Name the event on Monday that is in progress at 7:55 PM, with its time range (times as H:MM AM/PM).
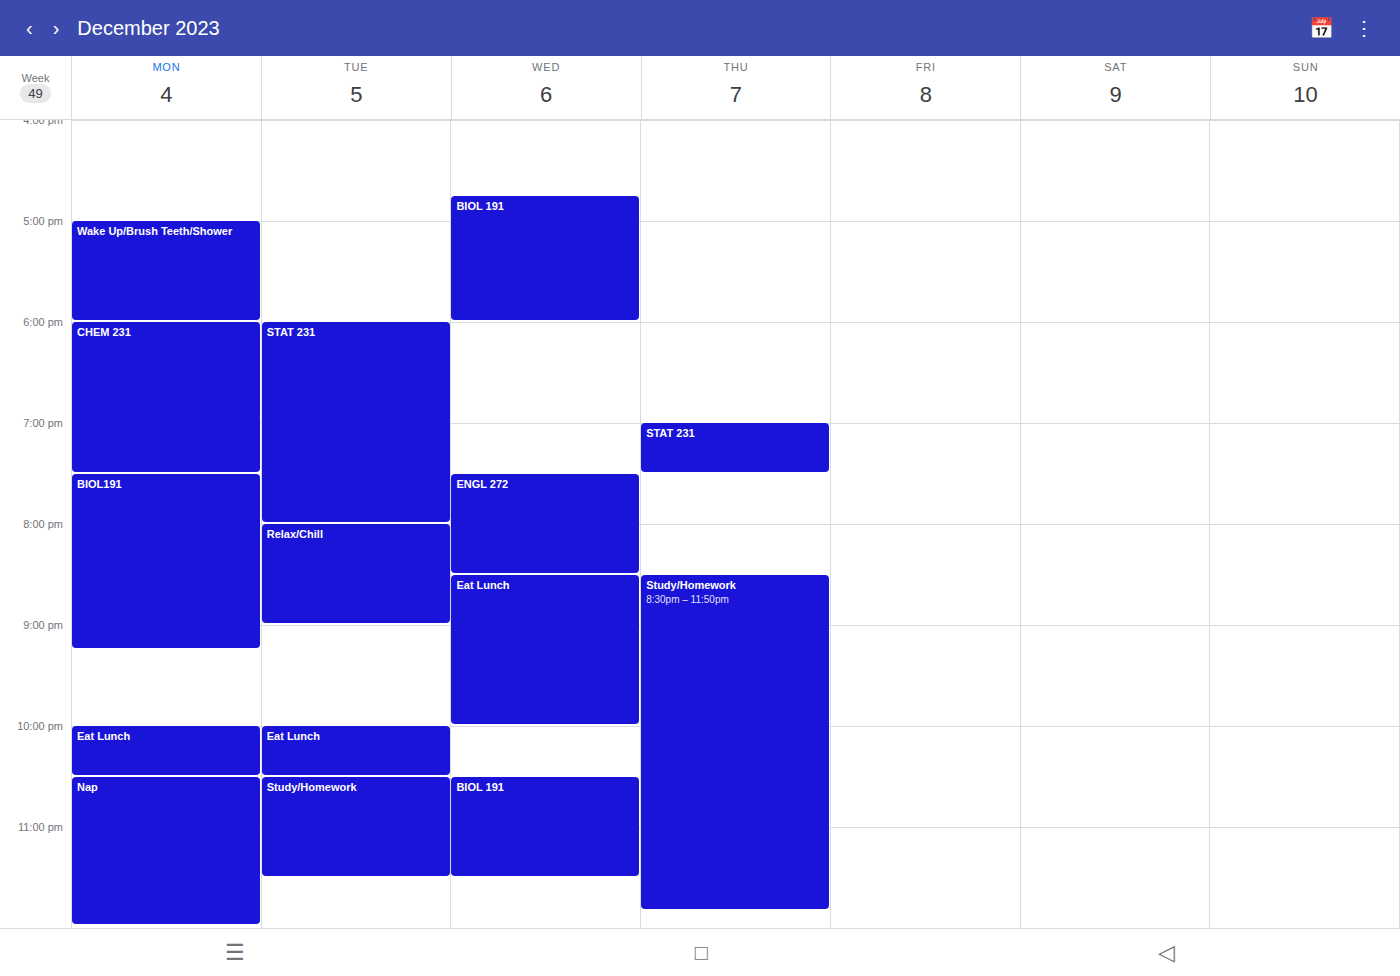
"BIOL191", 7:30 PM to 9:15 PM